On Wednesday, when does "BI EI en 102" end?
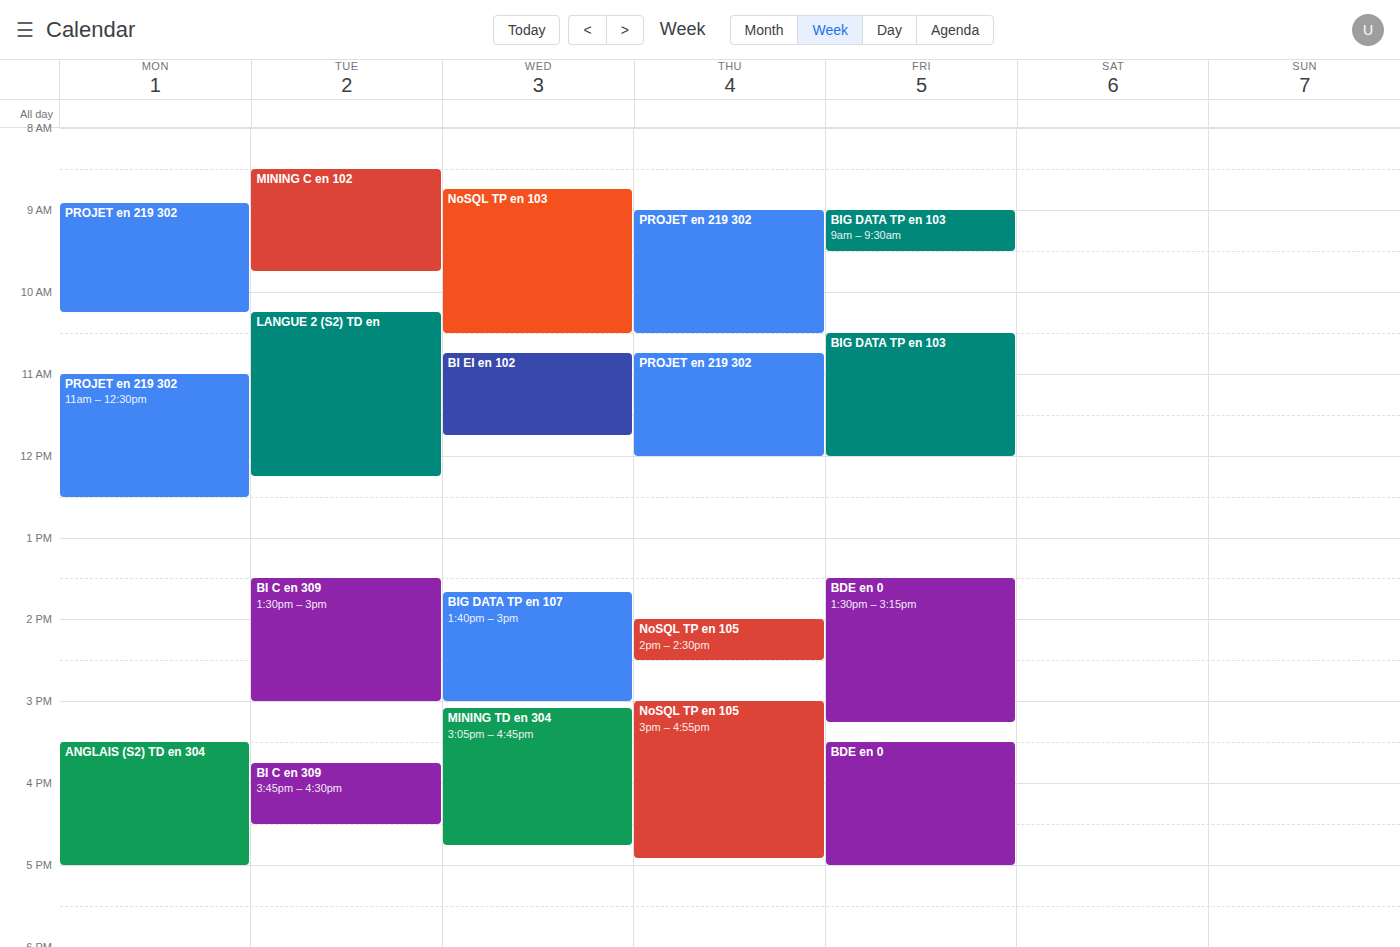
11:45 AM